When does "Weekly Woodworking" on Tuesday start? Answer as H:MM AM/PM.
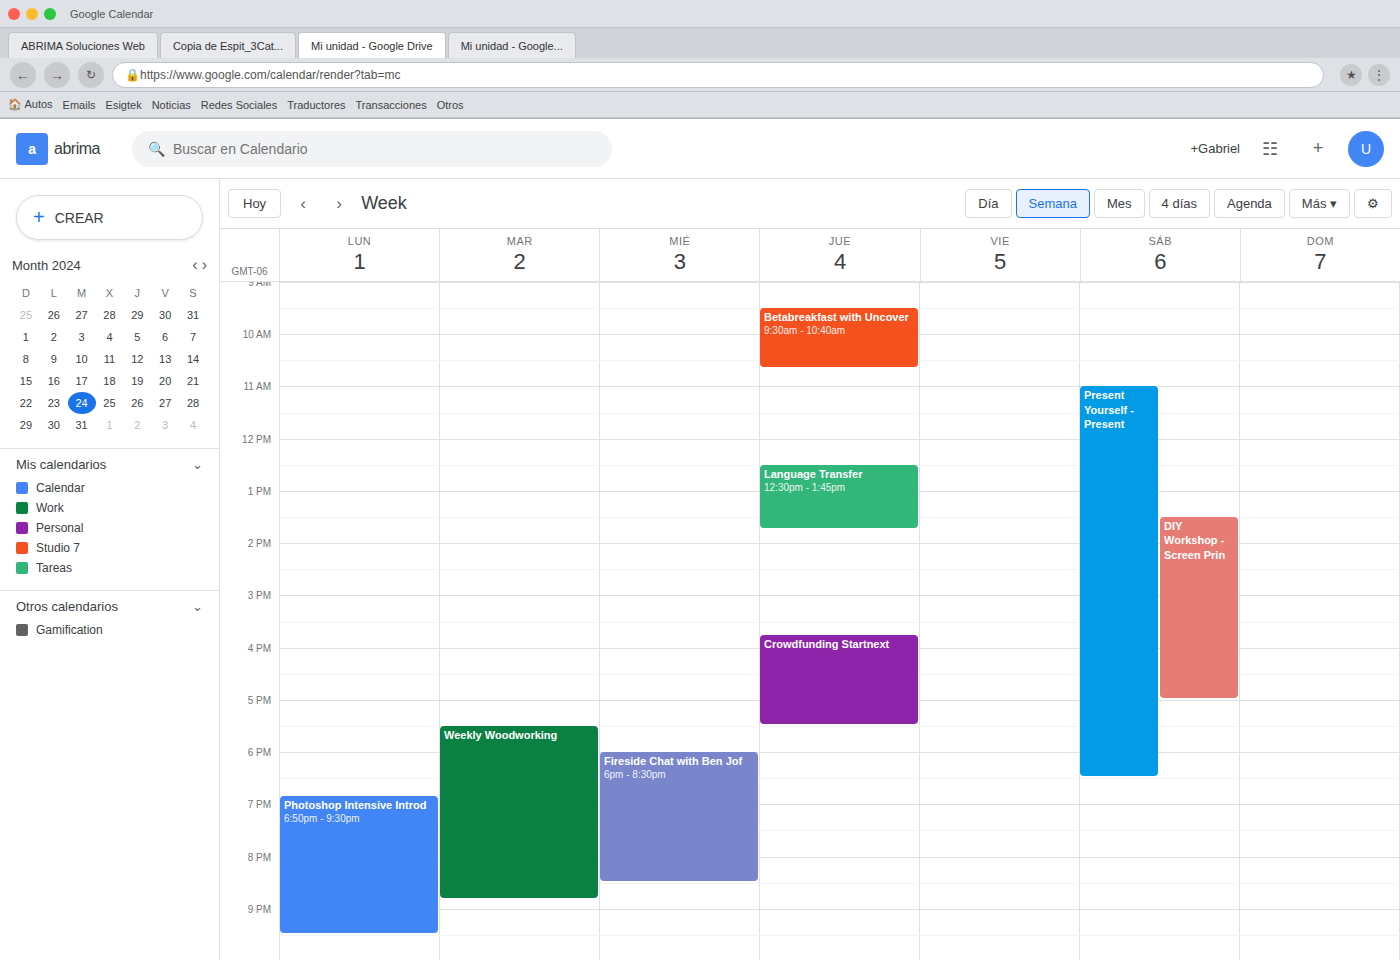
5:30 PM